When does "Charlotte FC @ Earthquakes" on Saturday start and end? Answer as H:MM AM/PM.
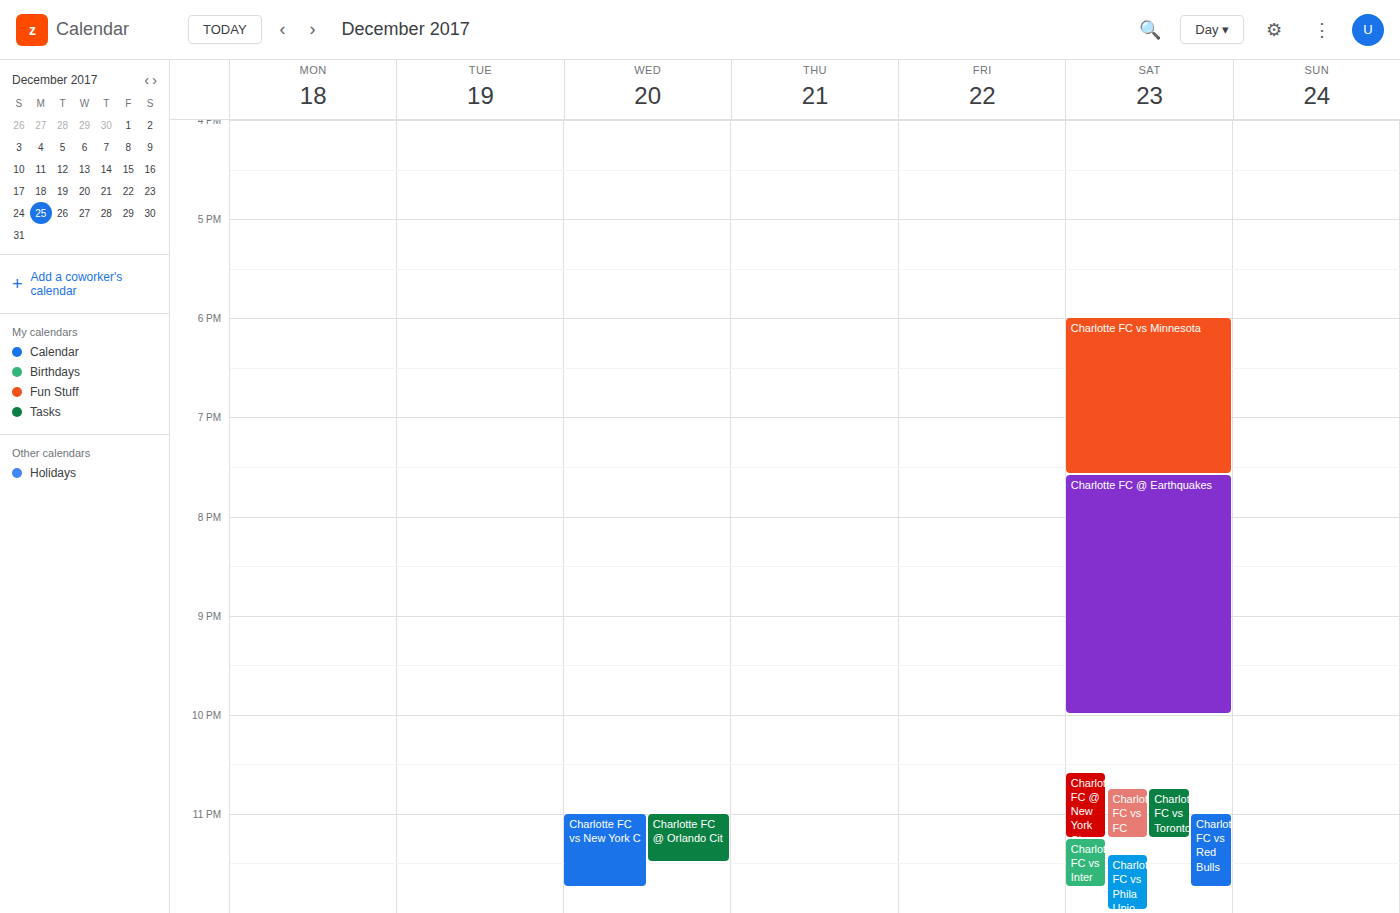
7:35 PM to 10:00 PM